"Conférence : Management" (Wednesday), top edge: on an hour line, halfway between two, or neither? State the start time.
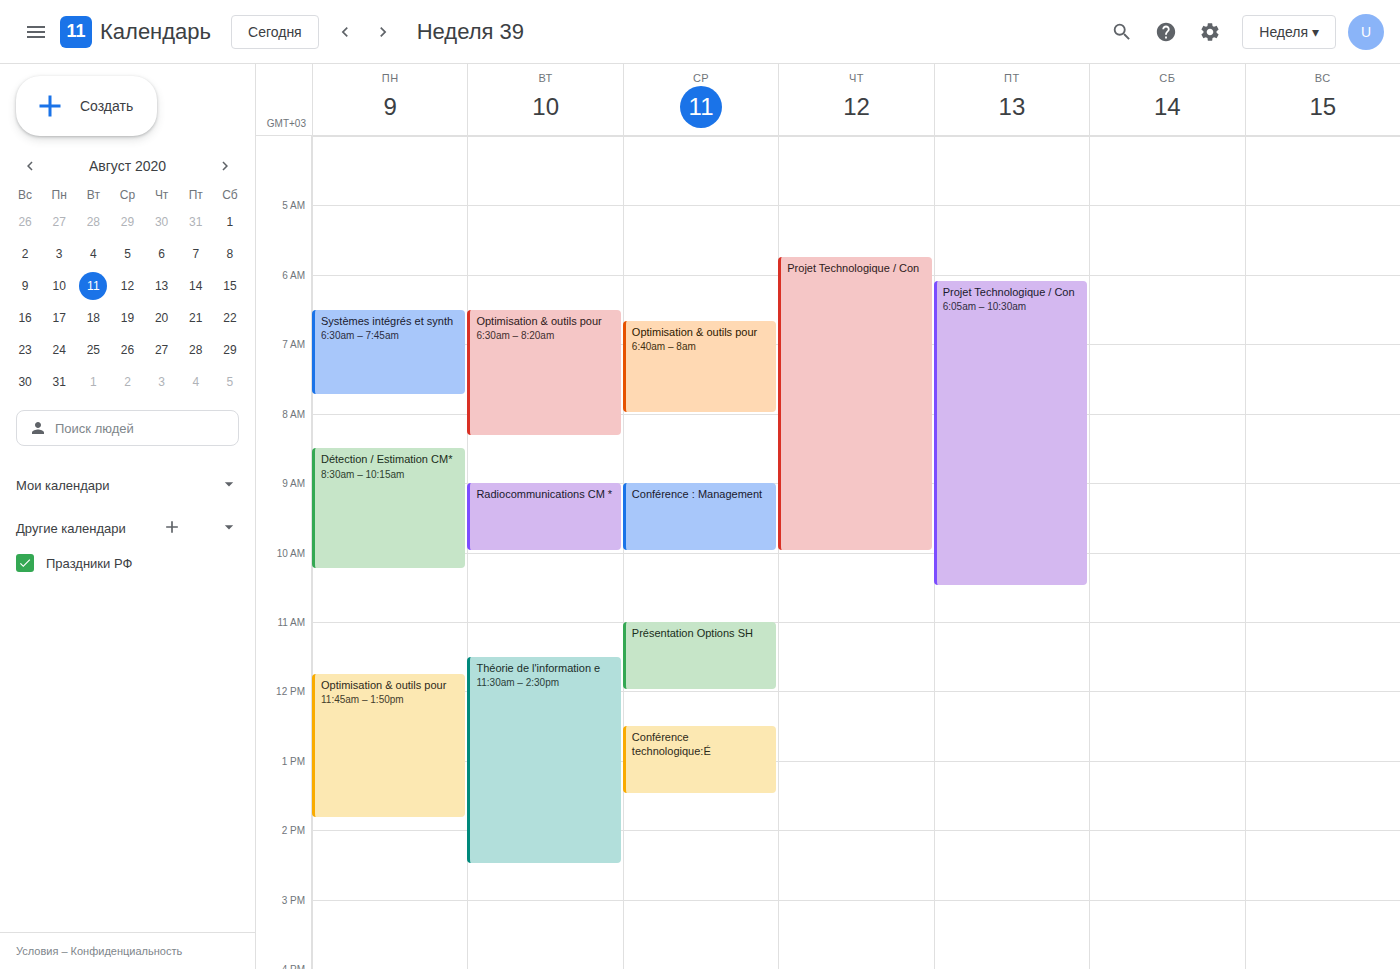
9:00 AM -- exactly on the 9 AM line.